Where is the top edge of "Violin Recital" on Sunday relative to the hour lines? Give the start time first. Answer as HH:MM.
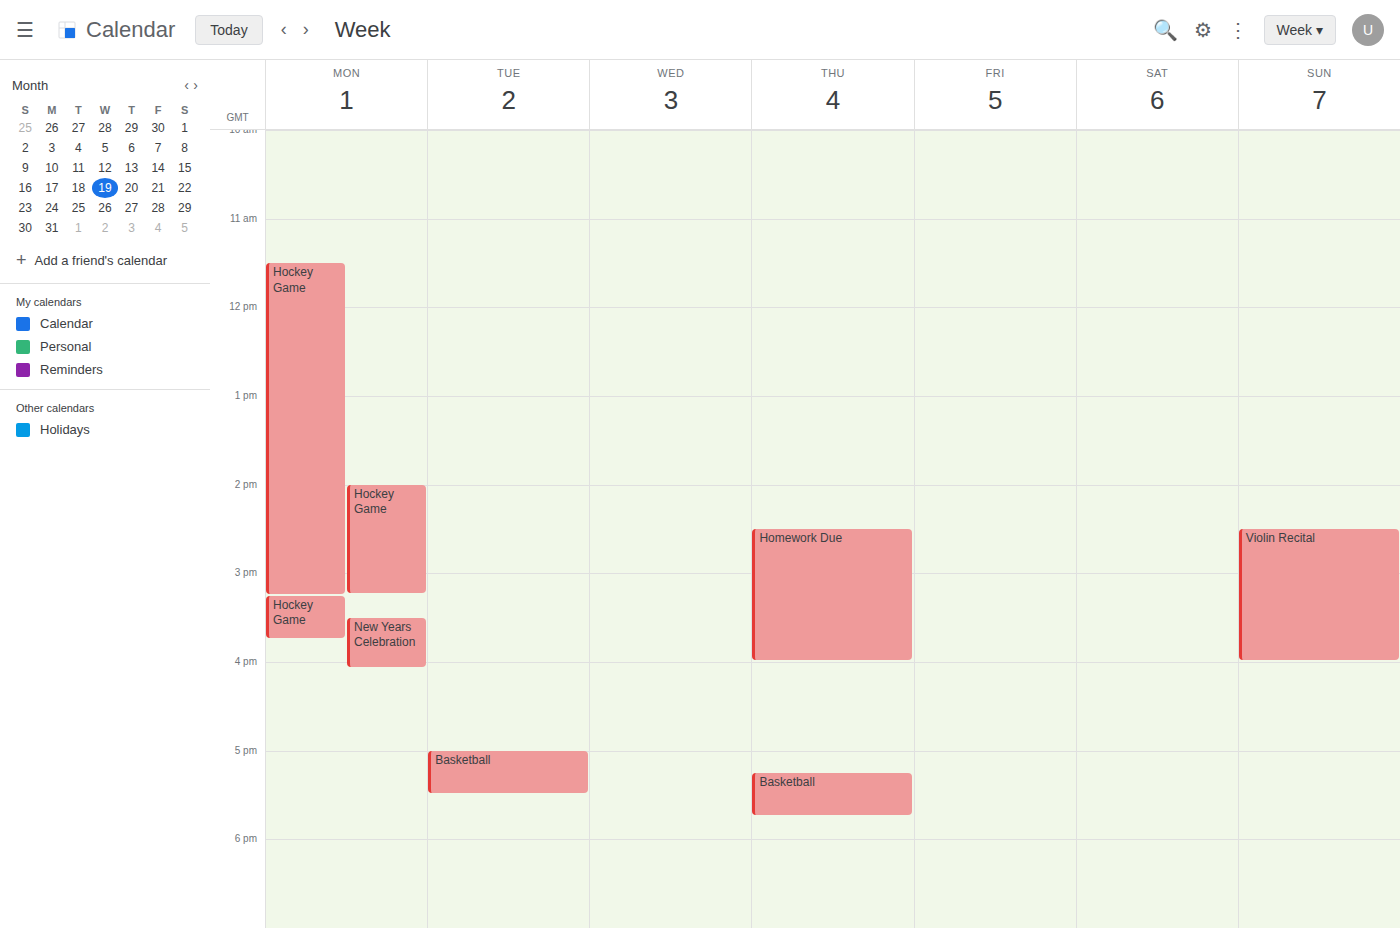
14:30 -- halfway between the 14:00 and 15:00 lines.